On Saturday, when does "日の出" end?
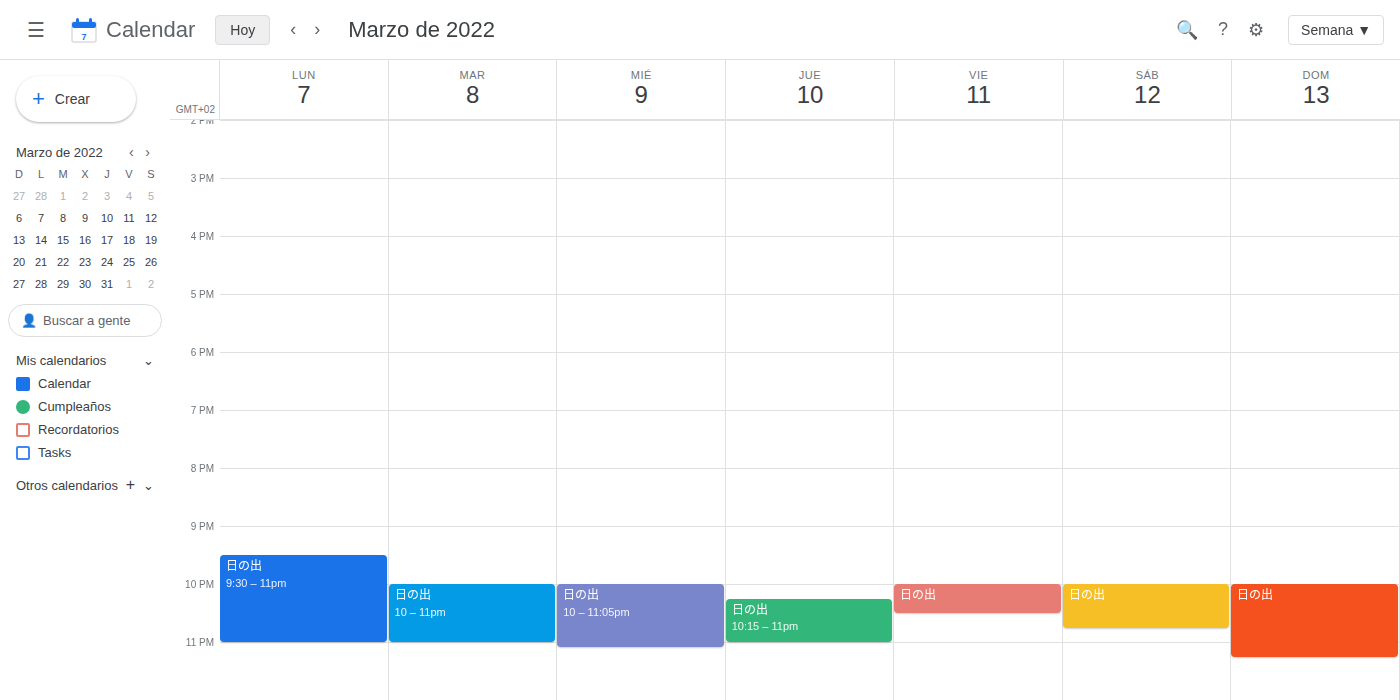
10:45 PM